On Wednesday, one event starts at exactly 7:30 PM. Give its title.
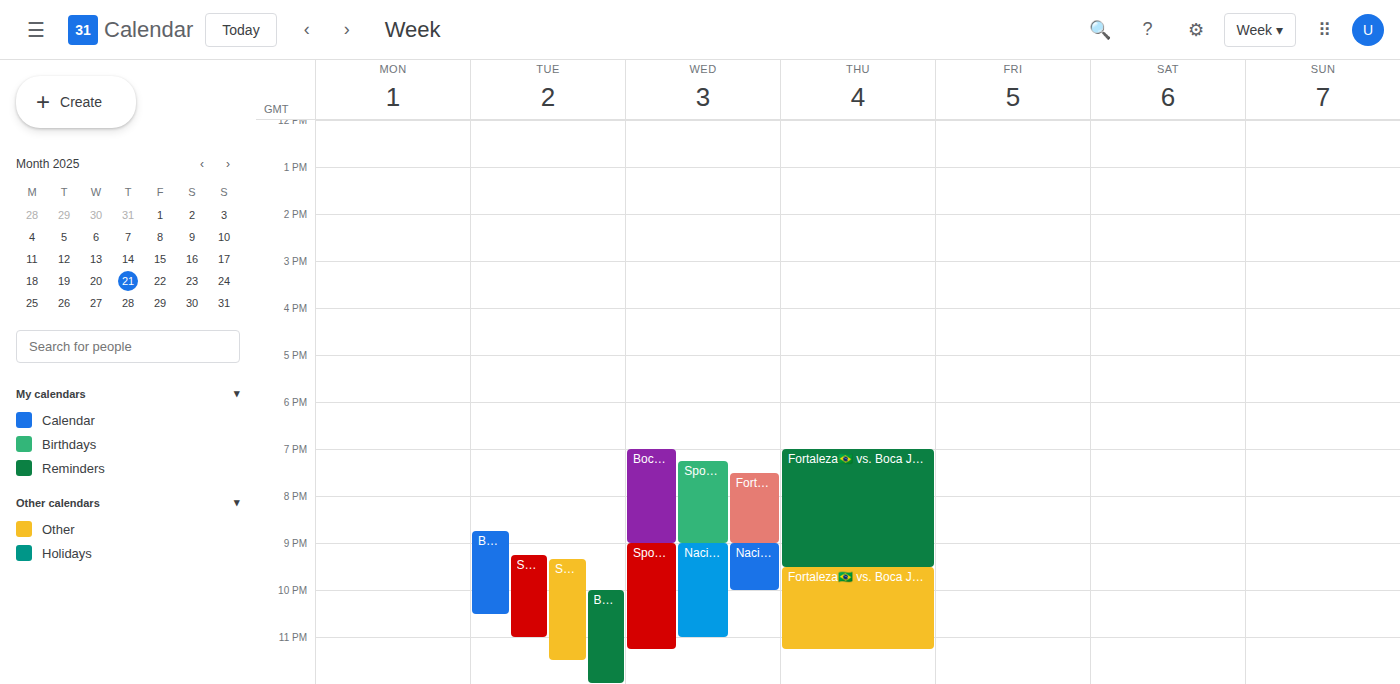
"Fortaleza🇧🇷 vs. Nacional P"